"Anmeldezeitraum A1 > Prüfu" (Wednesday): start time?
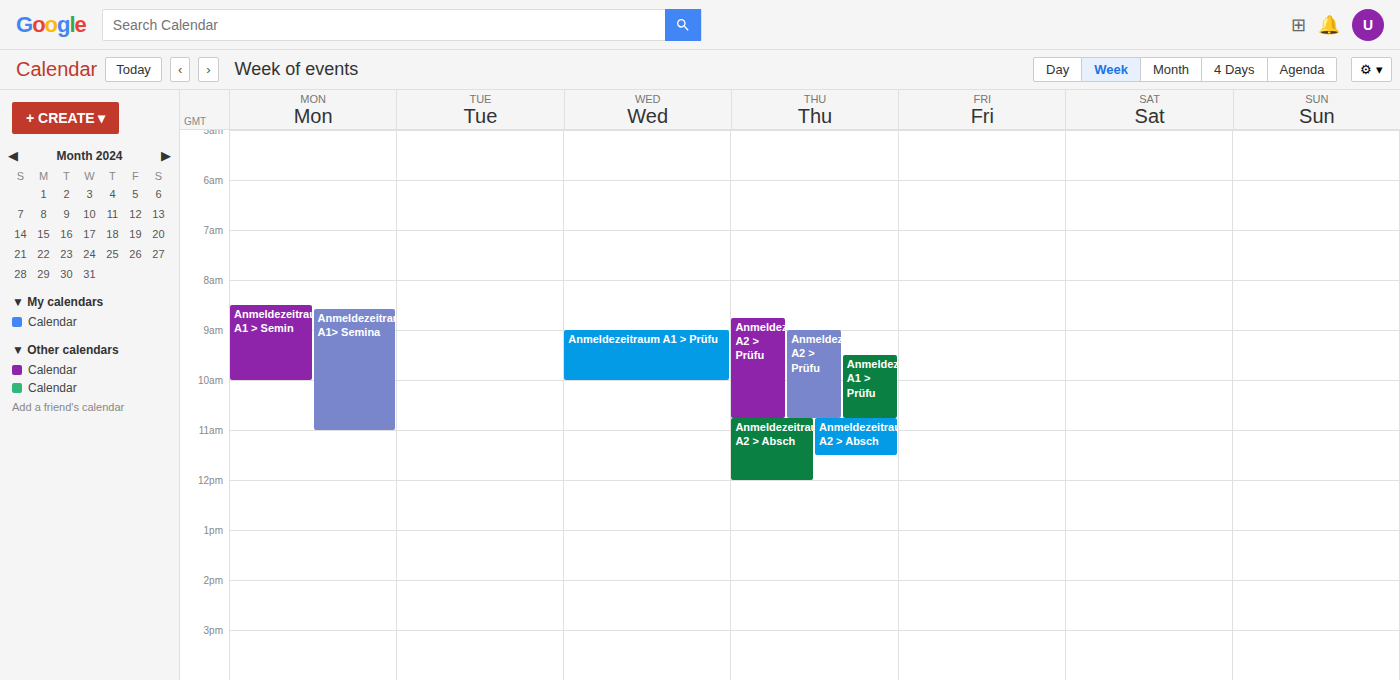
09:00